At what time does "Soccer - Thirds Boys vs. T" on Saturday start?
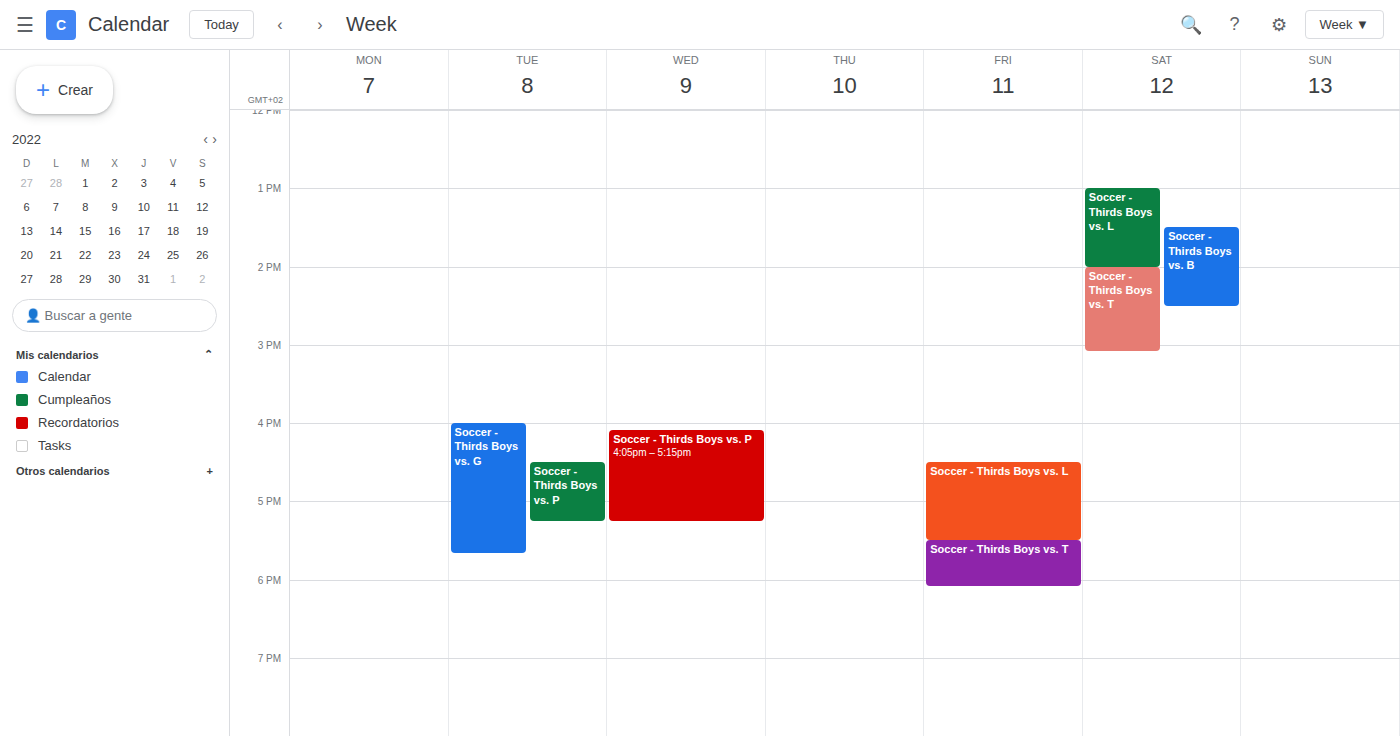
2:00 PM